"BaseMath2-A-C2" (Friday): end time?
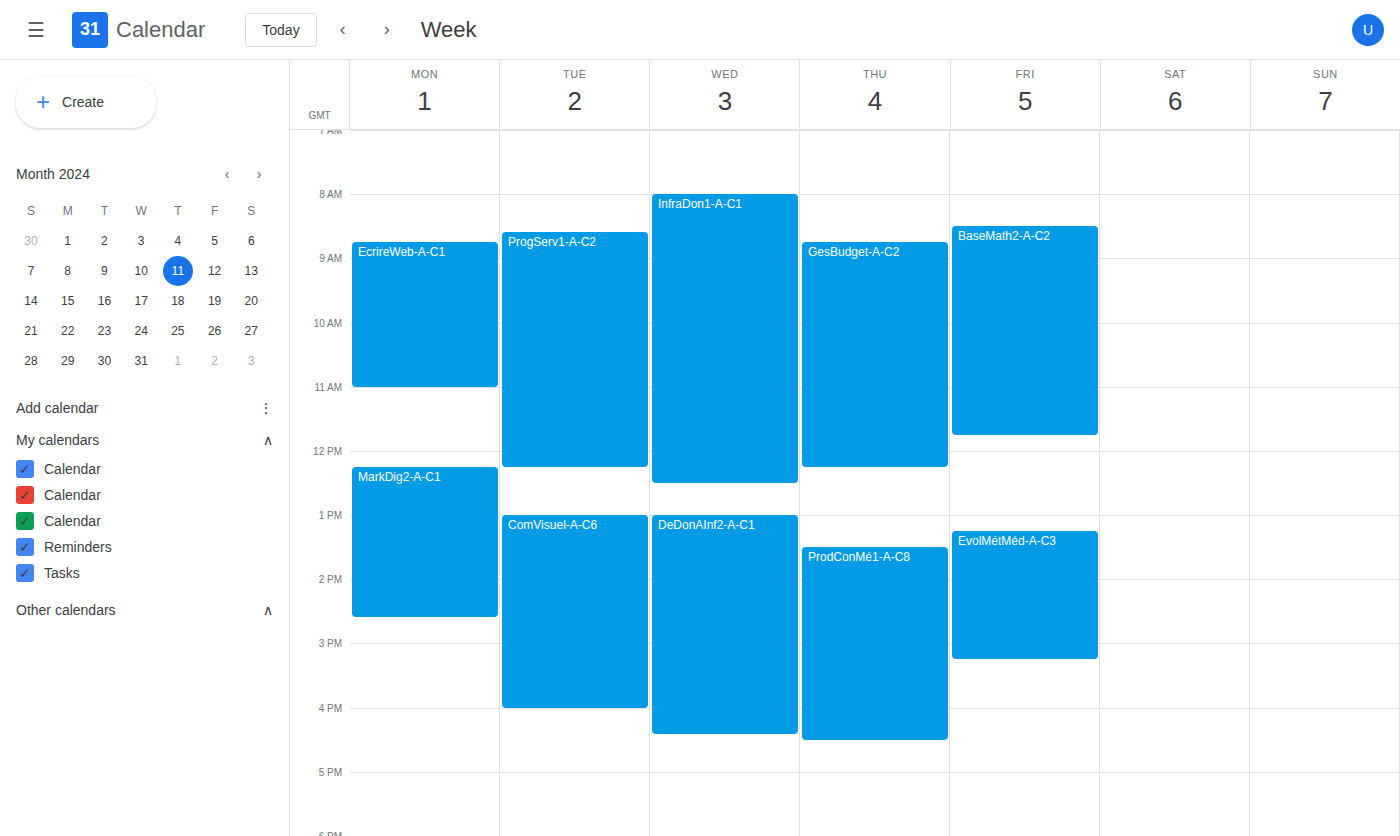
11:45 AM